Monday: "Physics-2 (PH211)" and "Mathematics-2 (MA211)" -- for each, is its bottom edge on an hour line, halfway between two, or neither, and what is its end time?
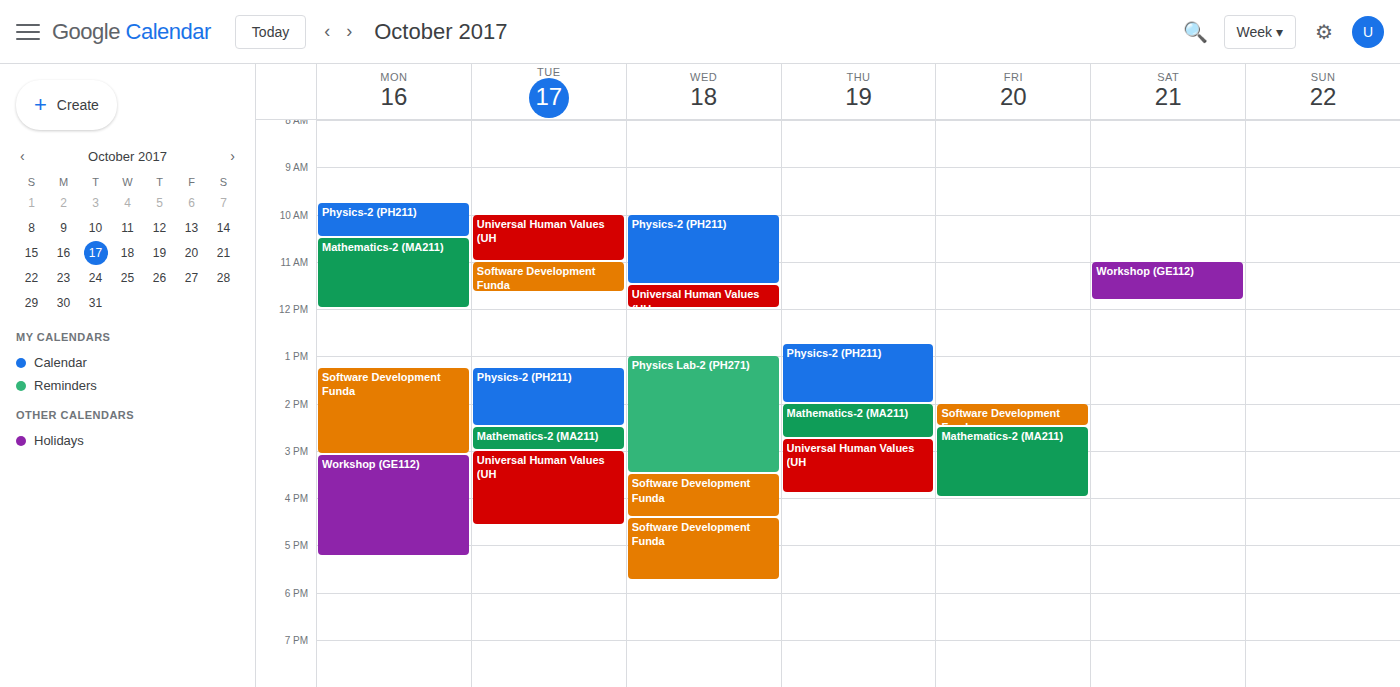
"Physics-2 (PH211)": 10:30, halfway between the 10:00 and 11:00 lines. "Mathematics-2 (MA211)": 12:00, exactly on the 12:00 line.